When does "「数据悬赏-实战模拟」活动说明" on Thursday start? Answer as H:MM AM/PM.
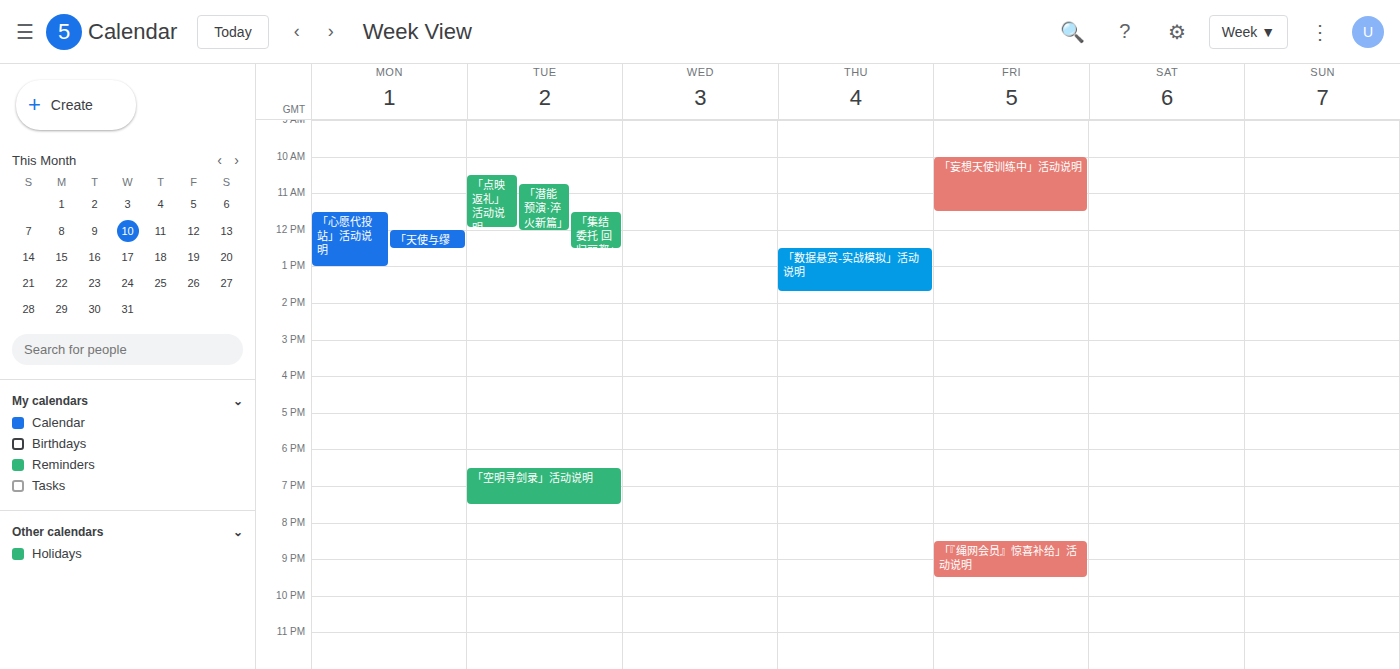
12:30 PM